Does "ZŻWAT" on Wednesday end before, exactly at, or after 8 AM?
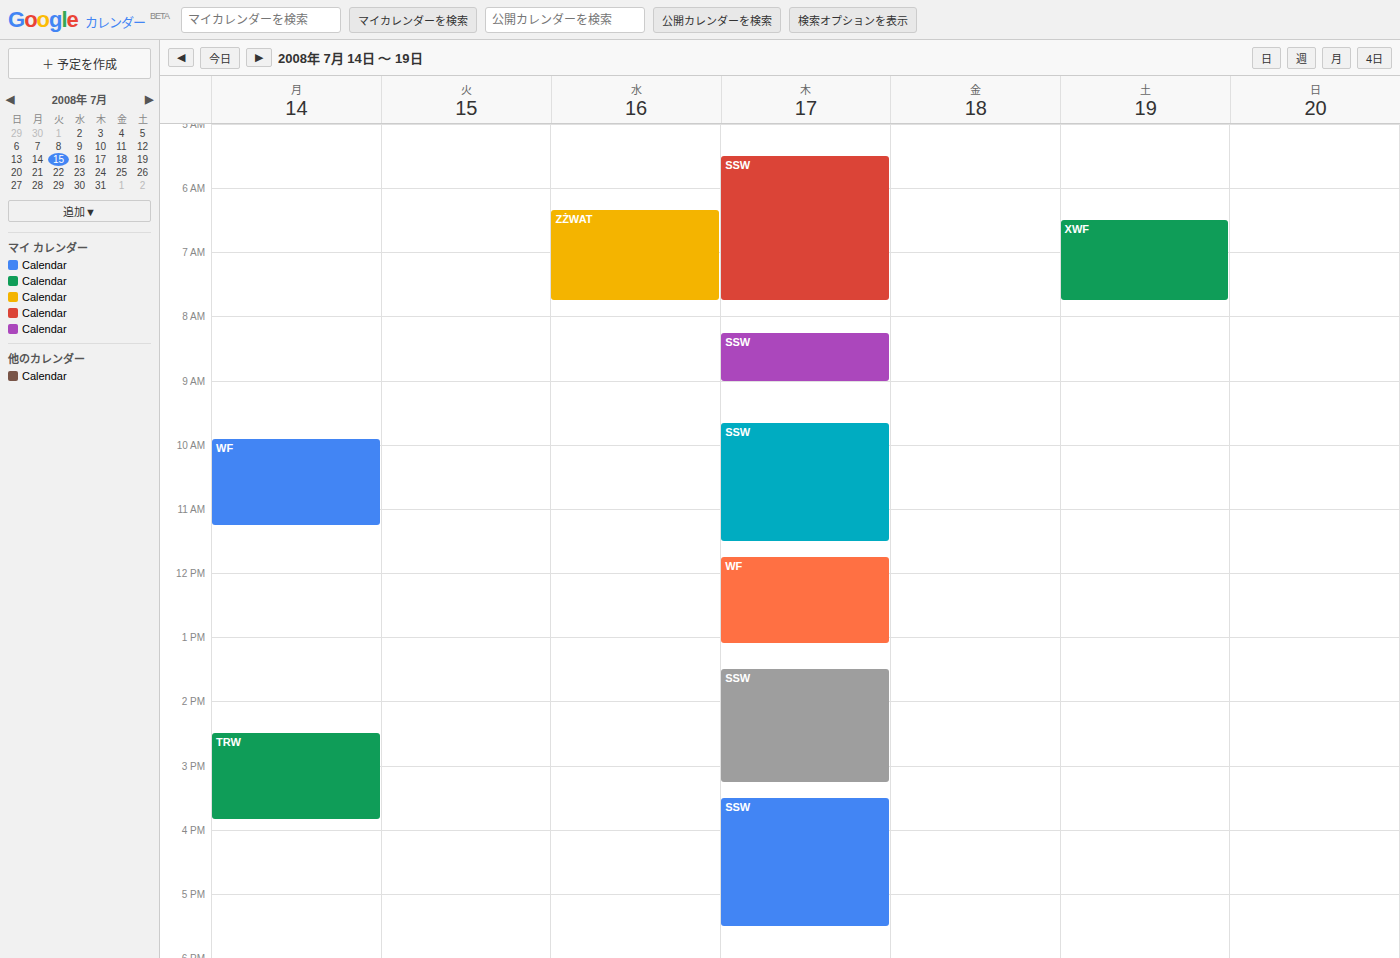
7:45 AM -- before 8 AM, 15 minutes above the 8 AM line.